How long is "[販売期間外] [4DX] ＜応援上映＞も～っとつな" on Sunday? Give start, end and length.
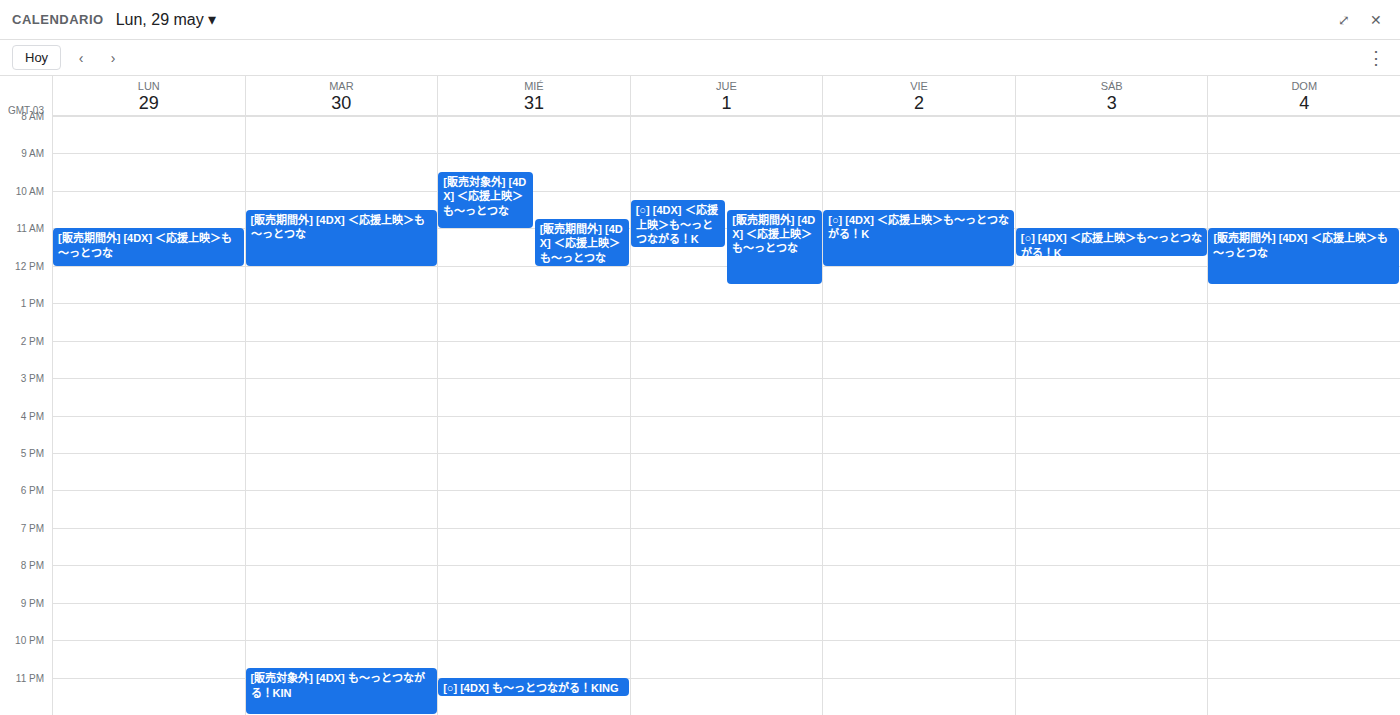
11:00 AM to 12:30 PM, 1 hour 30 minutes